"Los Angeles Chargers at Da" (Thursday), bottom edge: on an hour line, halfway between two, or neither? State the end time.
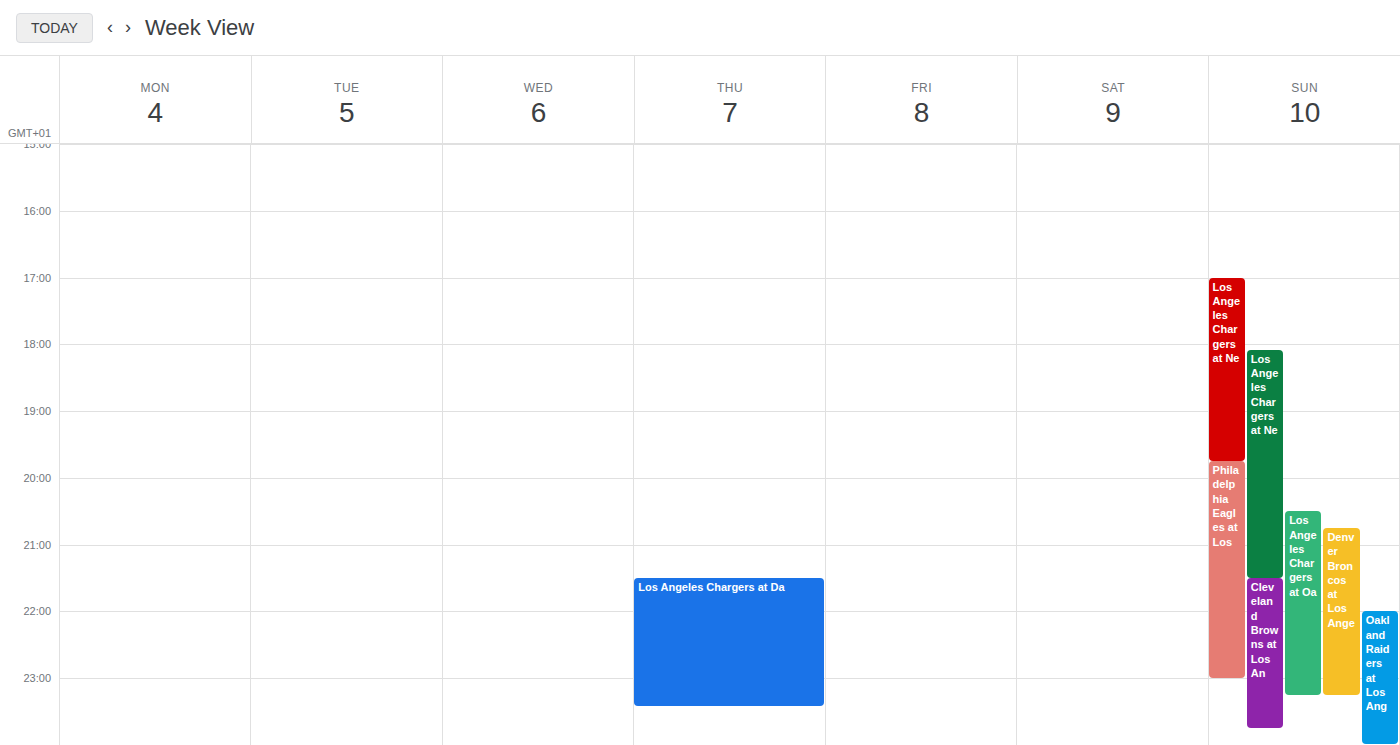
11:25 PM -- neither: 25 minutes below the 11 PM line and 35 minutes above the 12 AM line.